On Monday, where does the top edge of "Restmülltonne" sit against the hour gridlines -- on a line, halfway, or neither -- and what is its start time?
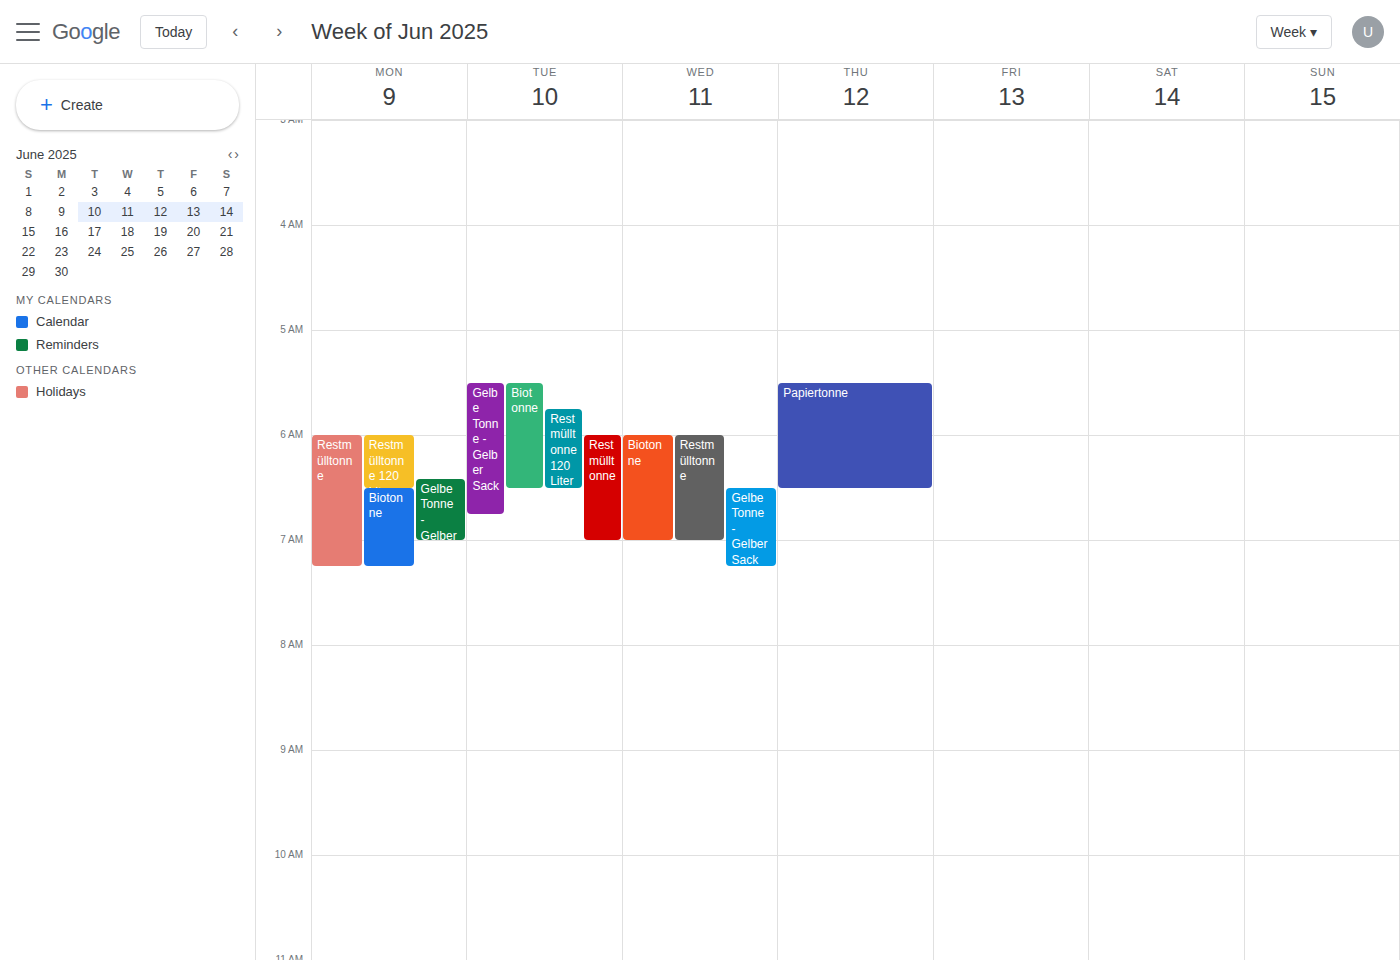
6:00 AM -- exactly on the 6 AM line.